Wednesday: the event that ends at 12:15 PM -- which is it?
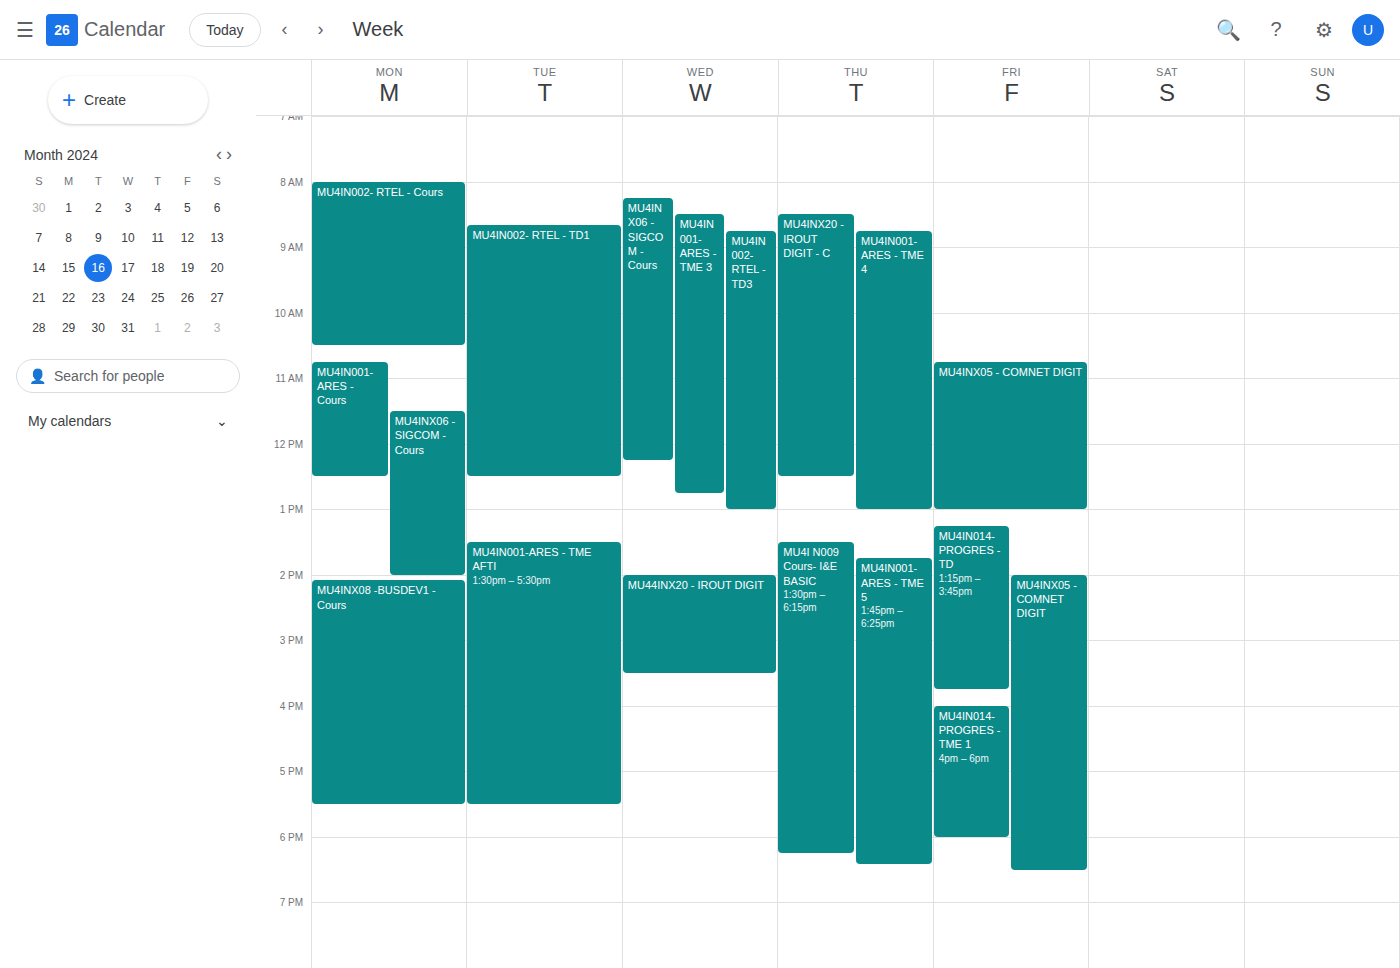
"MU4INX06 - SIGCOM - Cours"